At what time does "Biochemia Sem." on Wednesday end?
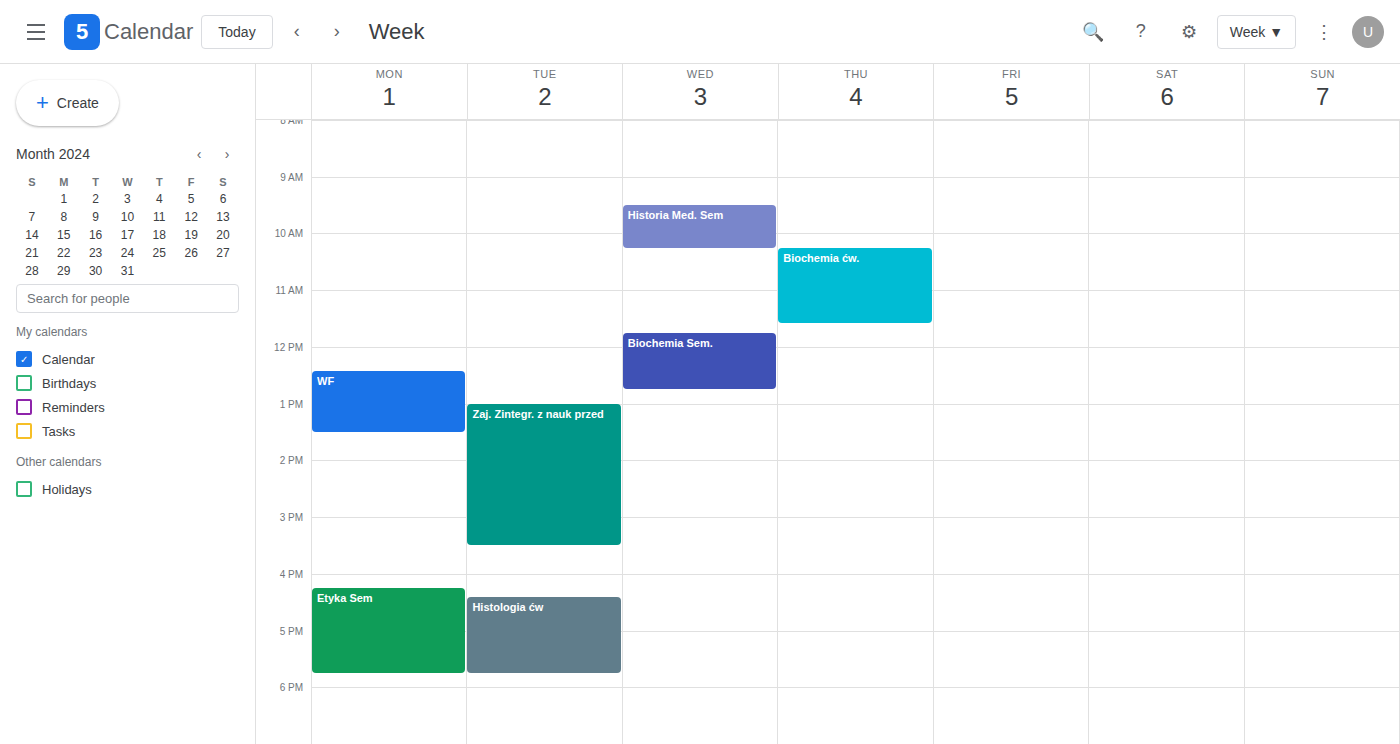
12:45 PM